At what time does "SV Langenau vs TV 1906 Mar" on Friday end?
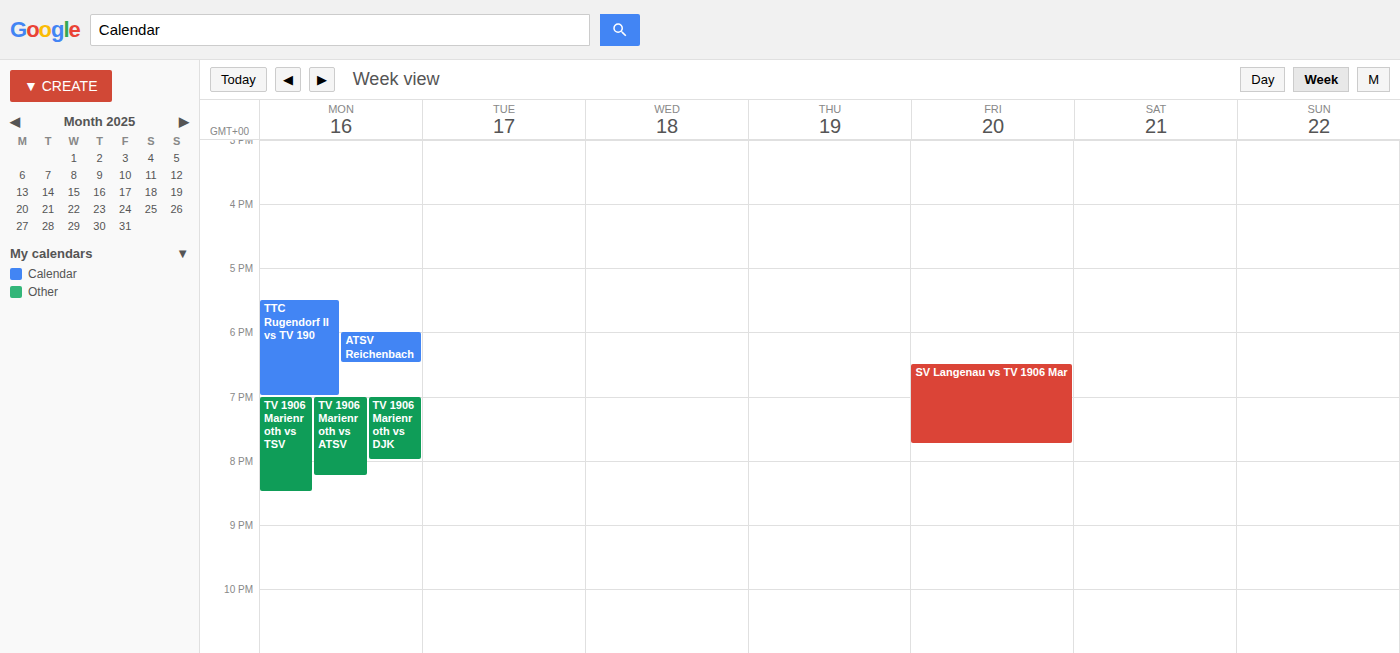
7:45 PM